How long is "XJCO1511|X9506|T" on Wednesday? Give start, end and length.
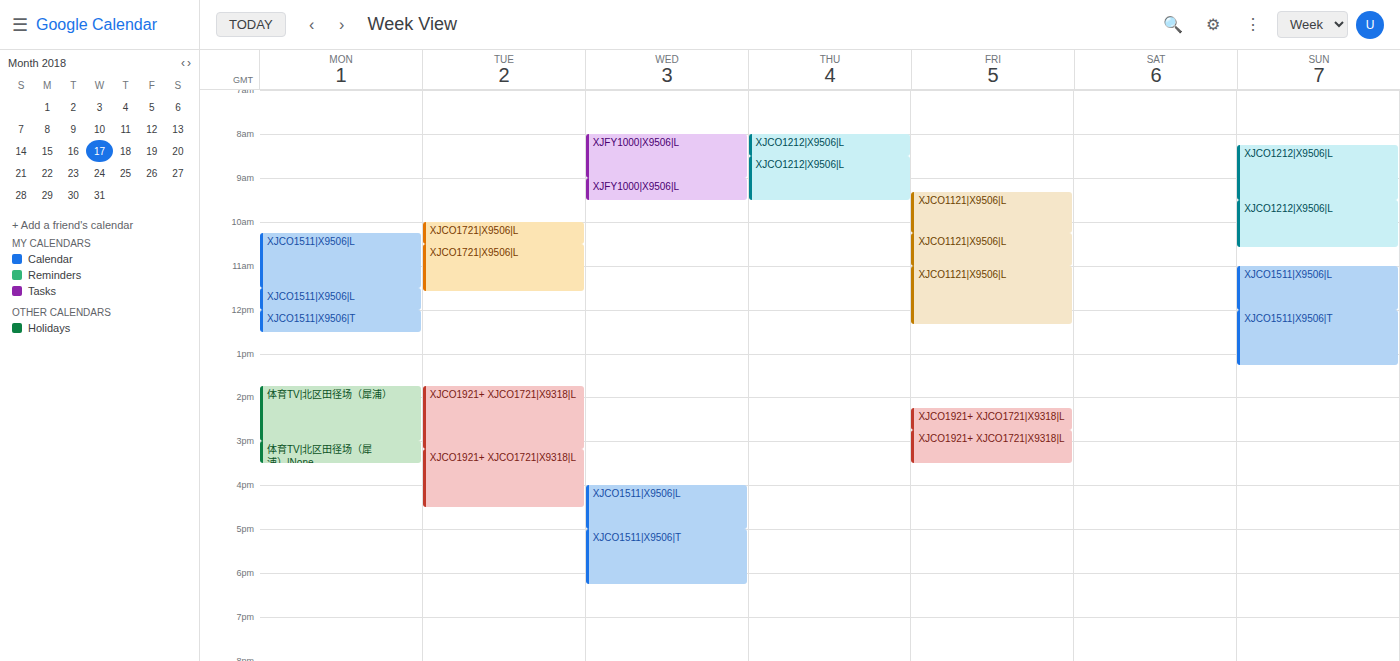
5:00 PM to 6:15 PM, 1 hour 15 minutes